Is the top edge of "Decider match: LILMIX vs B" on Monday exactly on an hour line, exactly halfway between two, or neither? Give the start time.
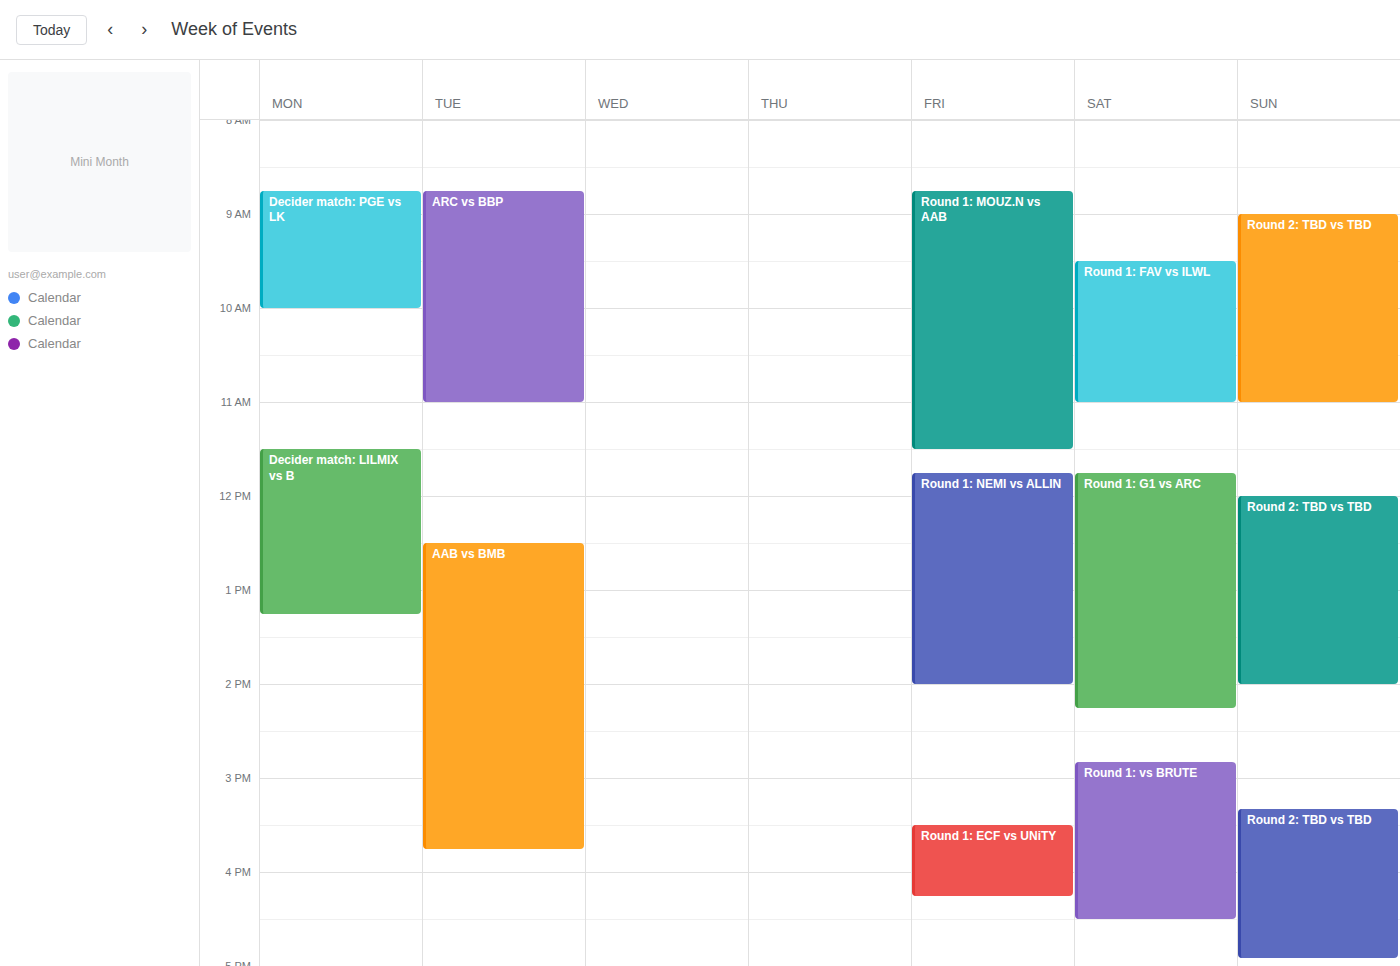
11:30 AM -- halfway between the 11 AM and 12 PM lines.